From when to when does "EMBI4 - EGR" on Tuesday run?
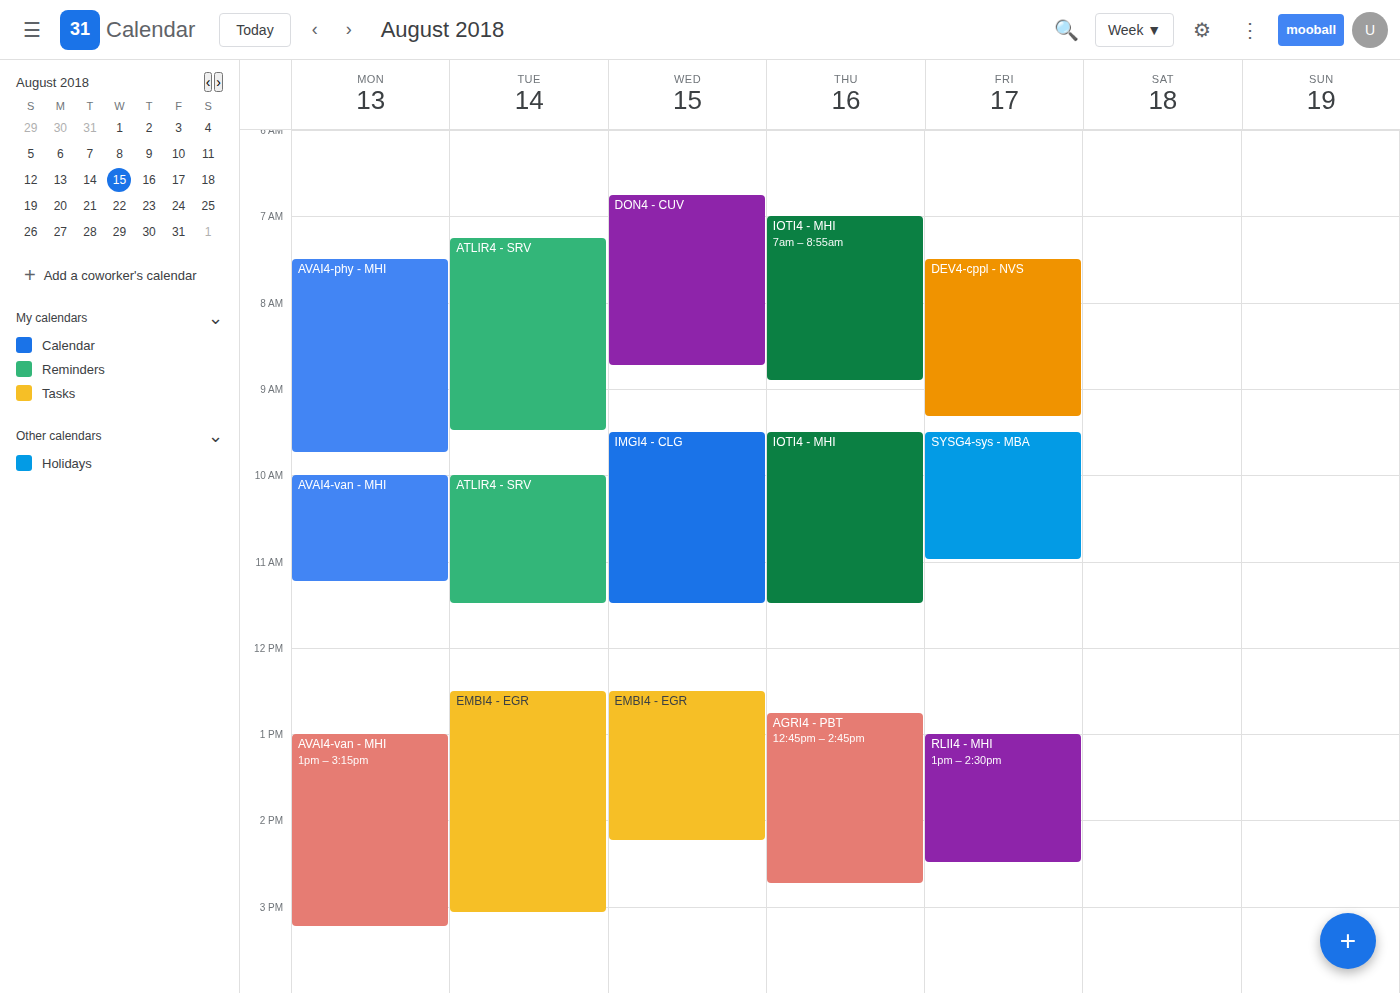
12:30 PM to 3:05 PM